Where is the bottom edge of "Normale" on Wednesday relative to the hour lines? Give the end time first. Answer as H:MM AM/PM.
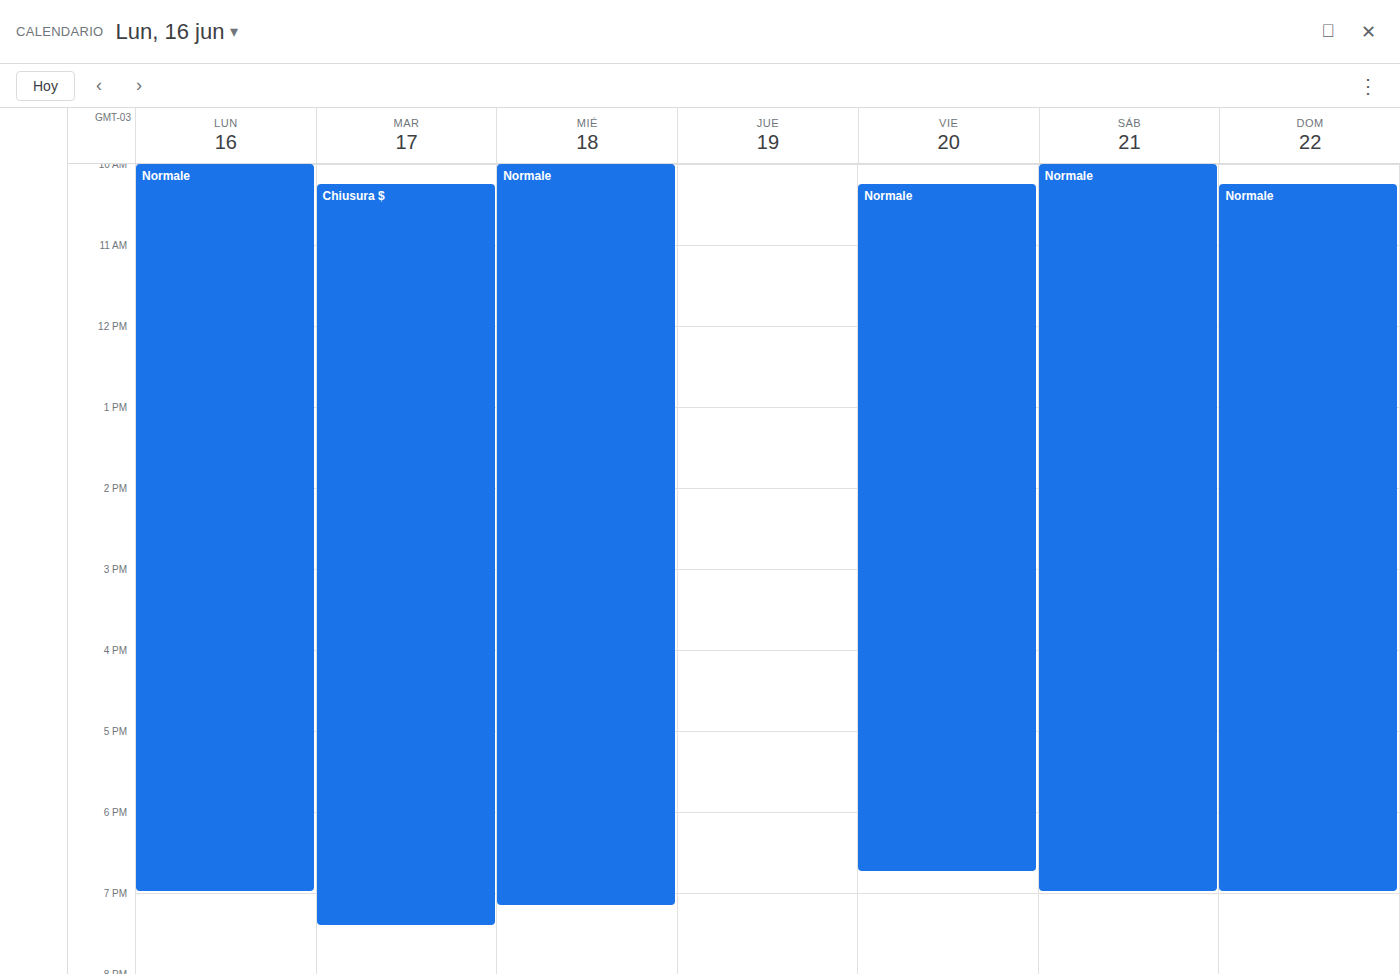
7:10 PM -- neither: 10 minutes below the 7 PM line and 50 minutes above the 8 PM line.